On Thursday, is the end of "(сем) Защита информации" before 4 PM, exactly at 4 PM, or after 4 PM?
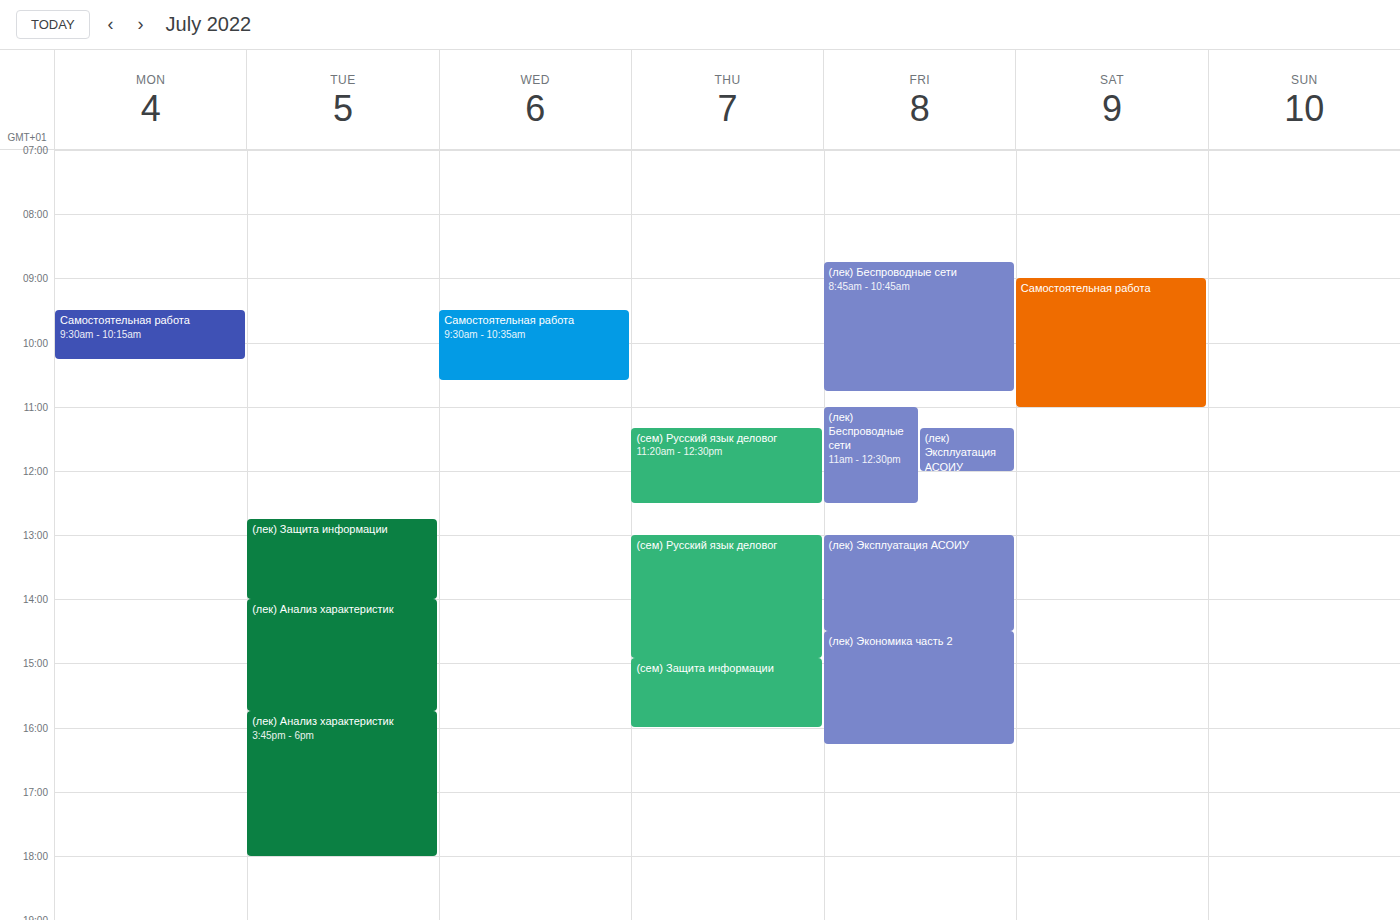
4:00 PM -- exactly at 4 PM, on the 4 PM line.